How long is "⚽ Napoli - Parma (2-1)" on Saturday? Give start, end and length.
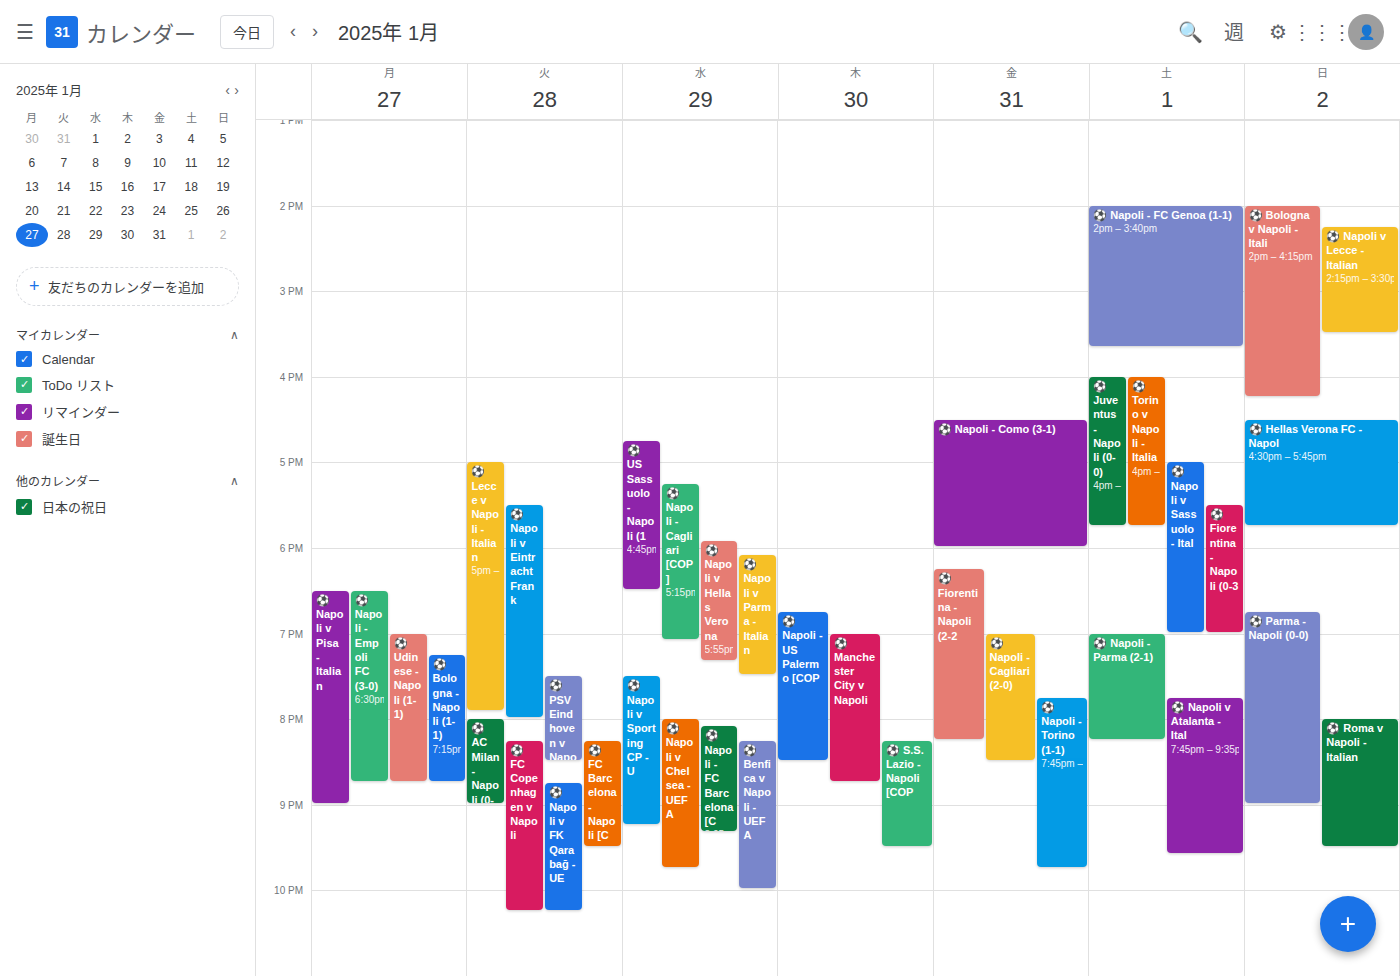
7:00 PM to 8:15 PM, 1 hour 15 minutes